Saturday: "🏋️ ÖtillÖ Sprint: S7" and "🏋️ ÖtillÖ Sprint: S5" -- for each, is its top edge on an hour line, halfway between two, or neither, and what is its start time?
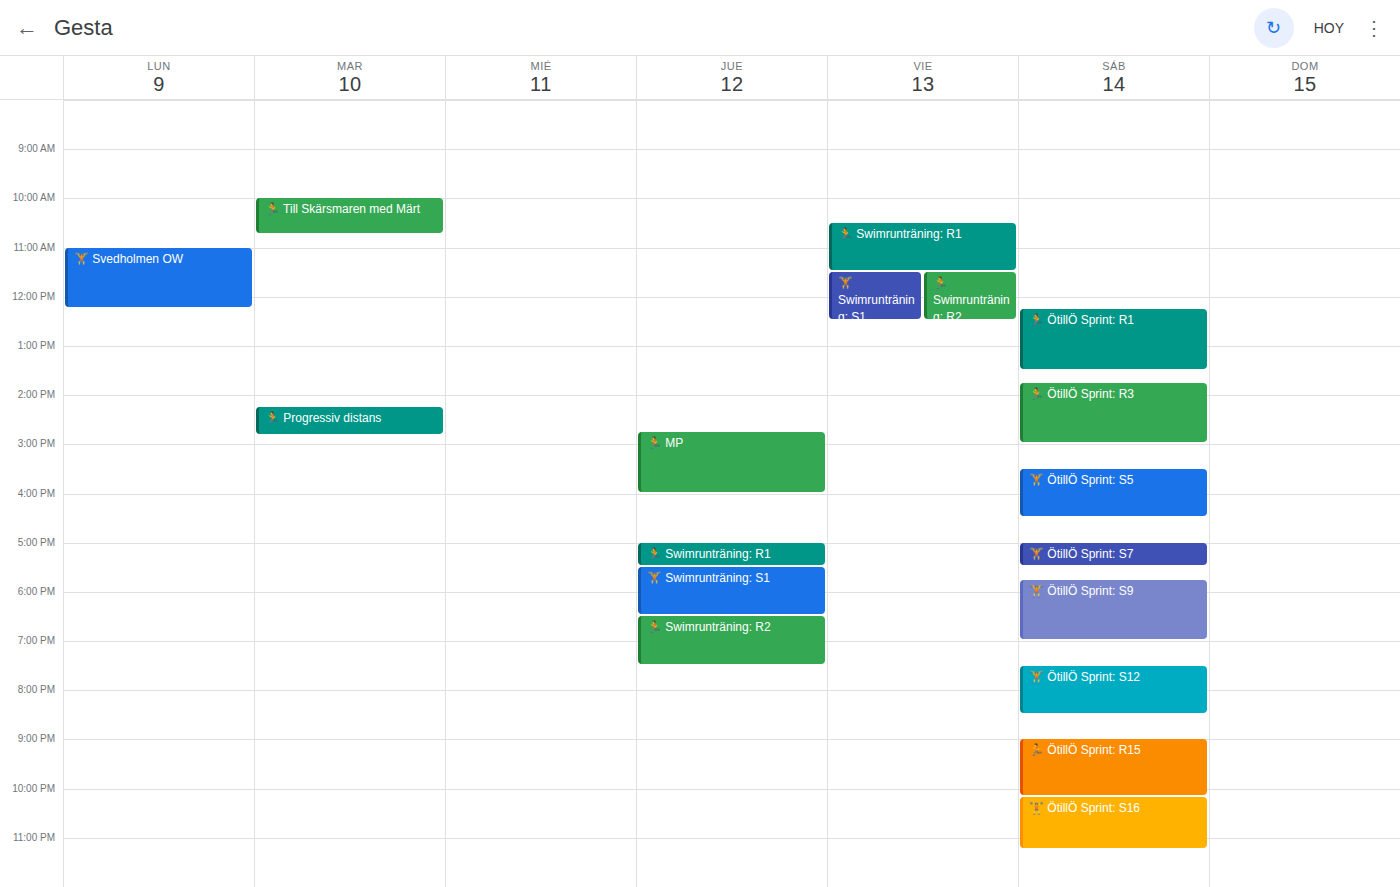
"🏋️ ÖtillÖ Sprint: S7": 5:00 PM, exactly on the 5 PM line. "🏋️ ÖtillÖ Sprint: S5": 3:30 PM, halfway between the 3 PM and 4 PM lines.